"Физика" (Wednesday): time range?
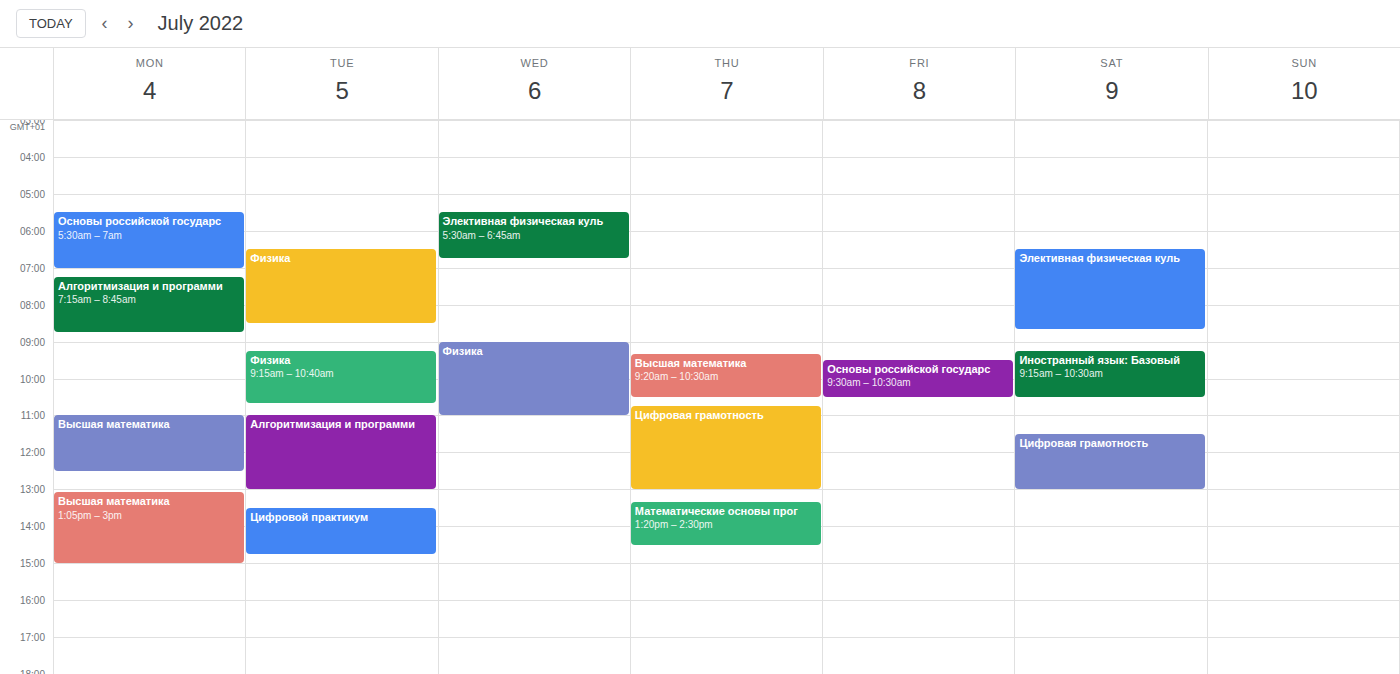
9:00 AM to 11:00 AM